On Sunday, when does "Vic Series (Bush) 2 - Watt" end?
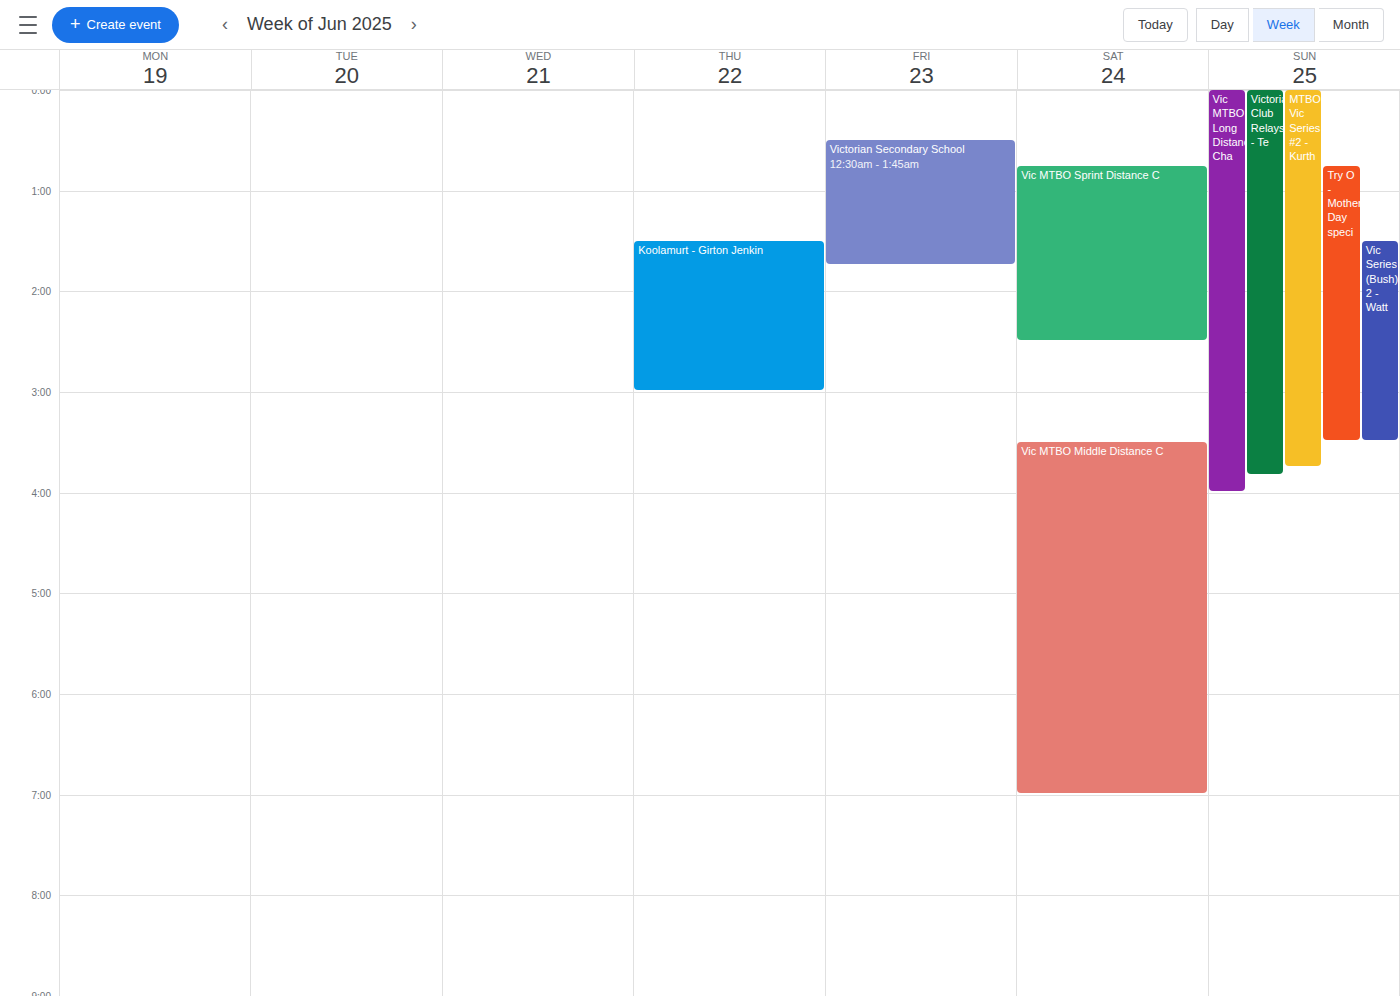
3:30 AM